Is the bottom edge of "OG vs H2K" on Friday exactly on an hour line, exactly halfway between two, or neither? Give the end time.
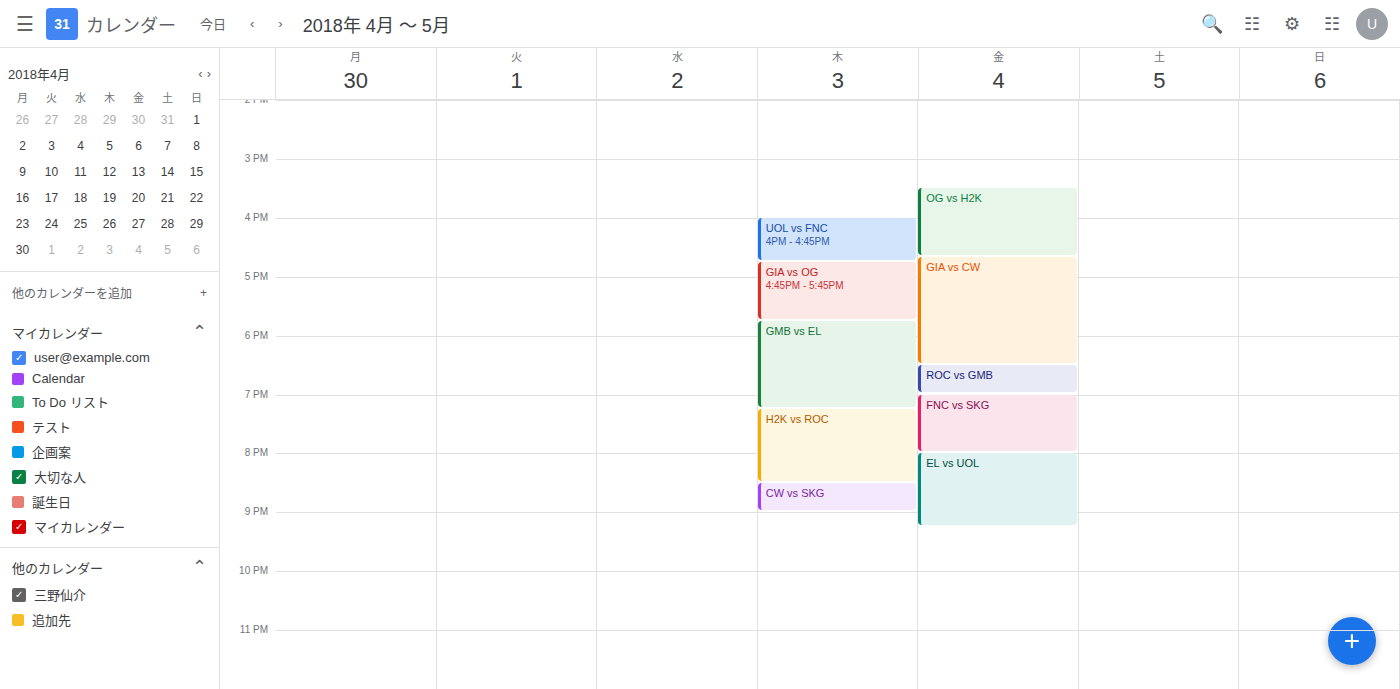
4:40 PM -- neither: 40 minutes below the 4 PM line and 20 minutes above the 5 PM line.